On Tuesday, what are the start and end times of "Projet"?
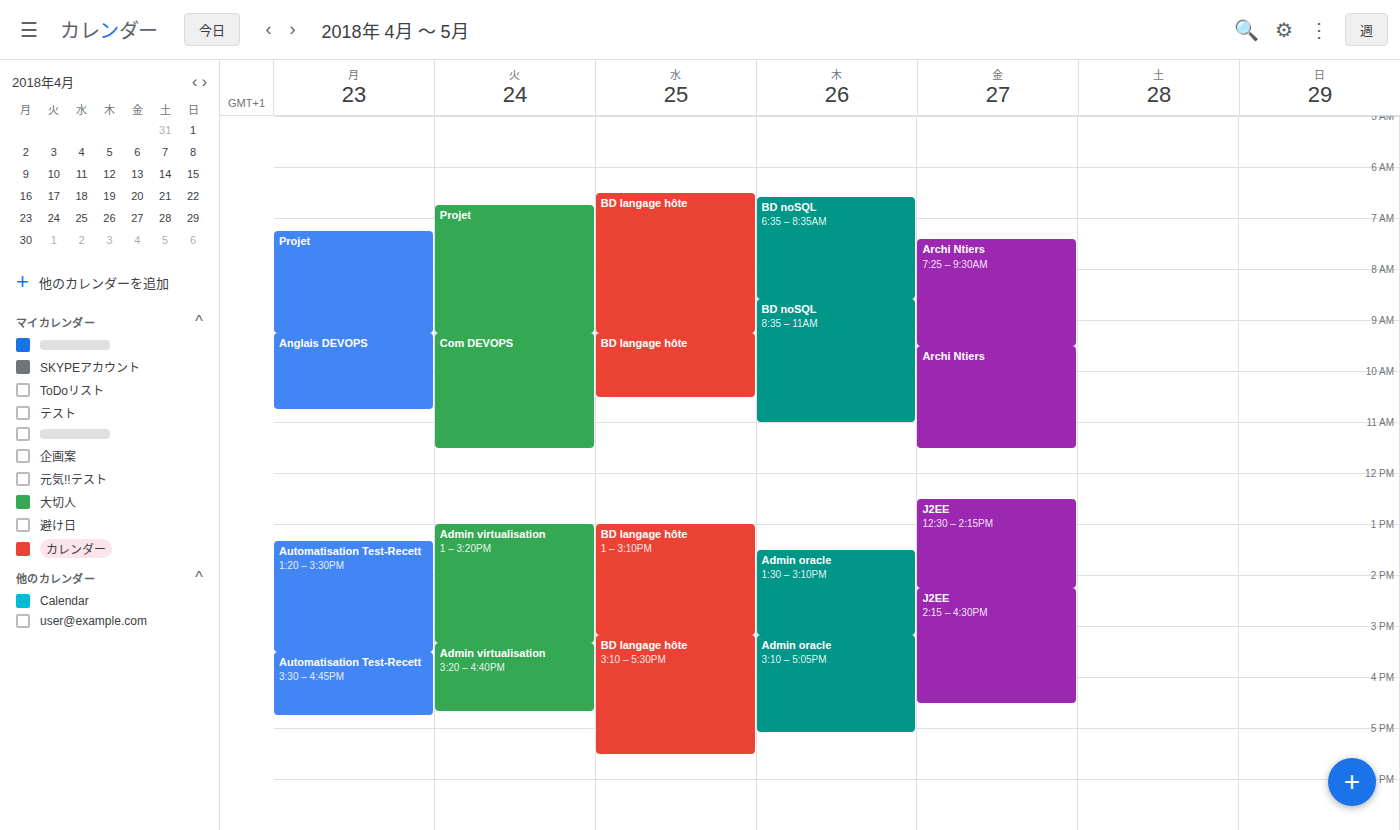
06:45 to 09:15